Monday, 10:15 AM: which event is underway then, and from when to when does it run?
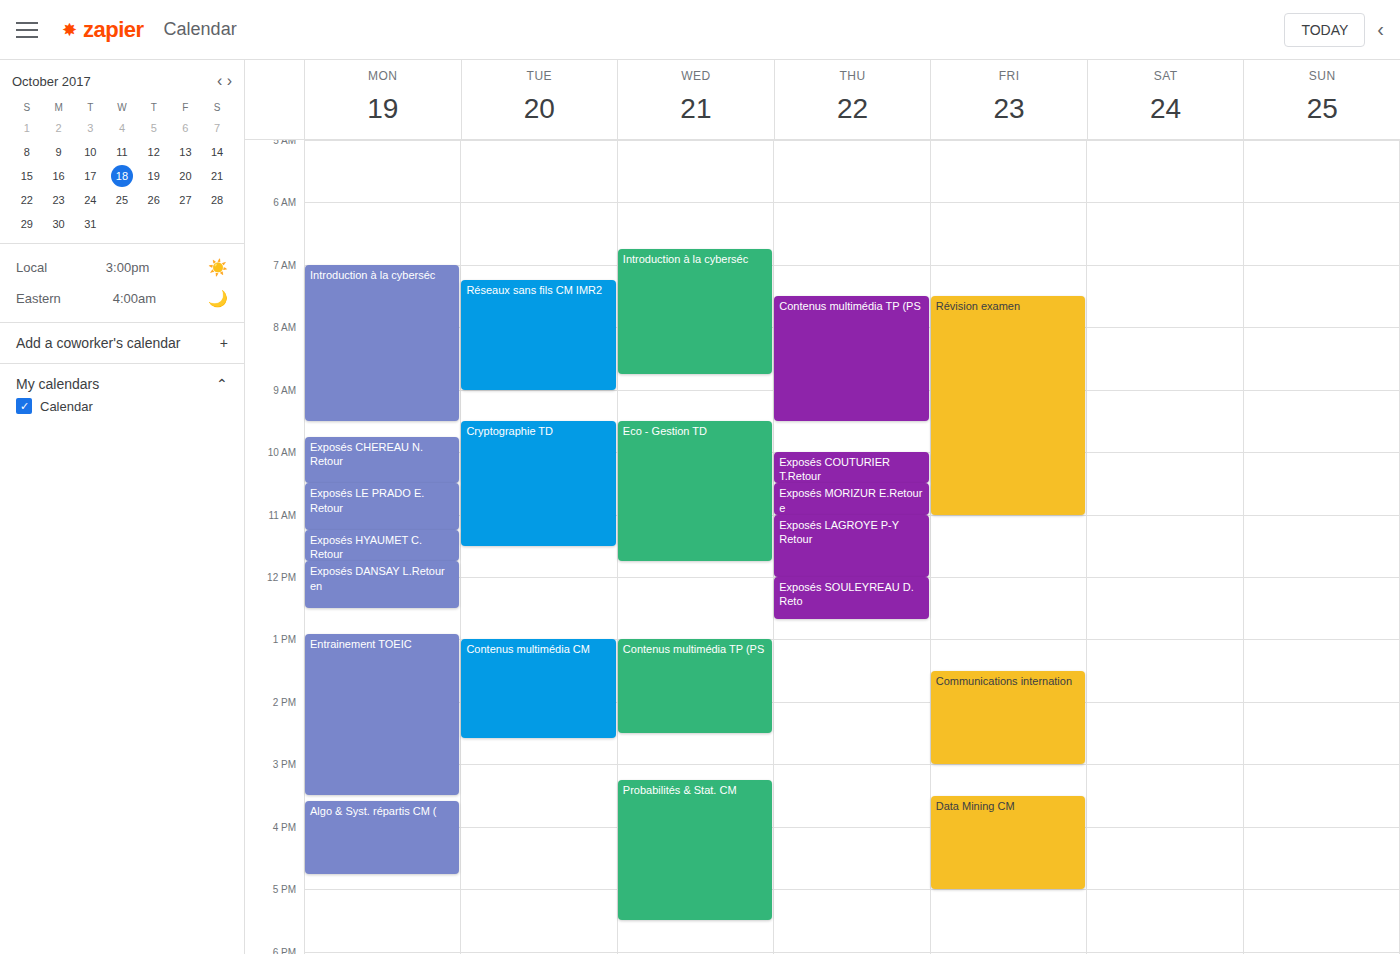
"Exposés CHEREAU N. Retour", 9:45 AM to 10:30 AM